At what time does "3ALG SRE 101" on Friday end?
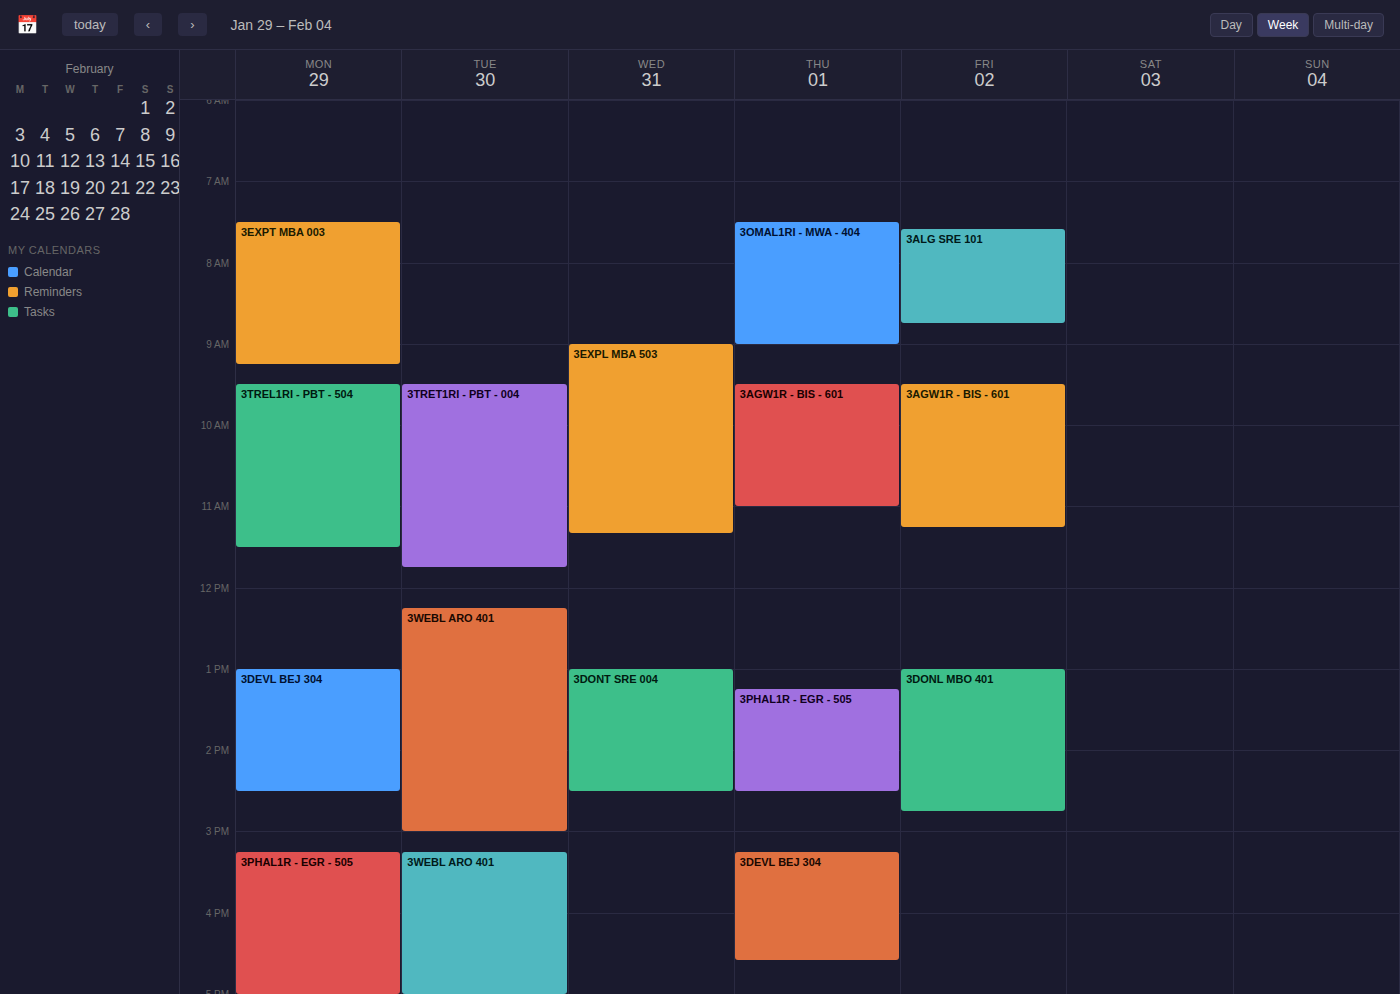
8:45 AM